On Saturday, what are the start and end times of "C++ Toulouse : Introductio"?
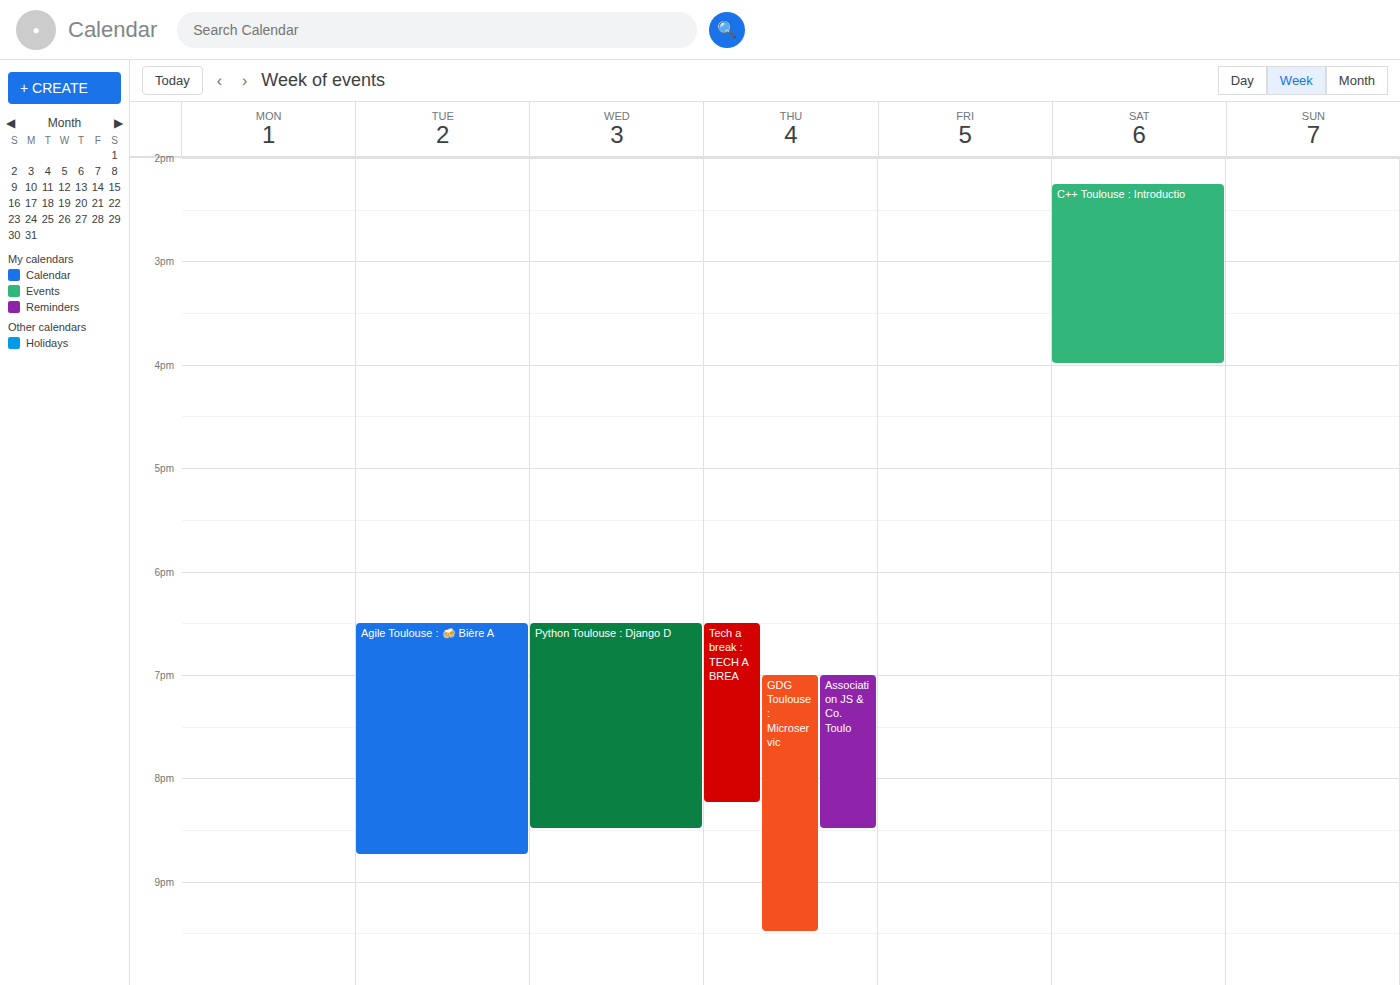
2:15 PM to 4:00 PM